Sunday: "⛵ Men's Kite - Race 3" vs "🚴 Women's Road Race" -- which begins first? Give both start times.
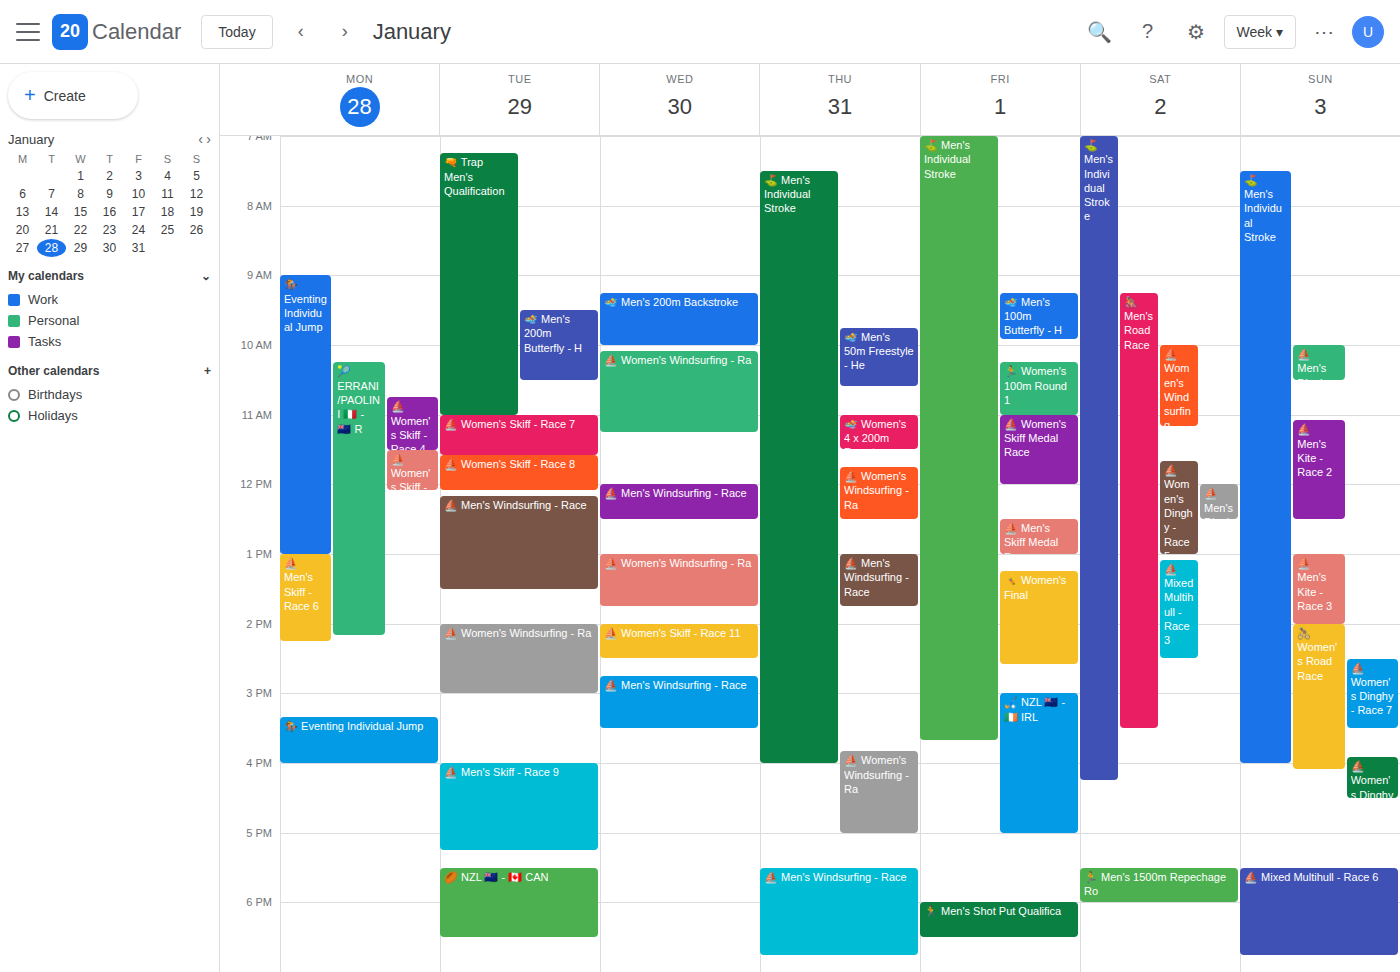
"⛵ Men's Kite - Race 3" 1:00 PM; "🚴 Women's Road Race" 2:00 PM.